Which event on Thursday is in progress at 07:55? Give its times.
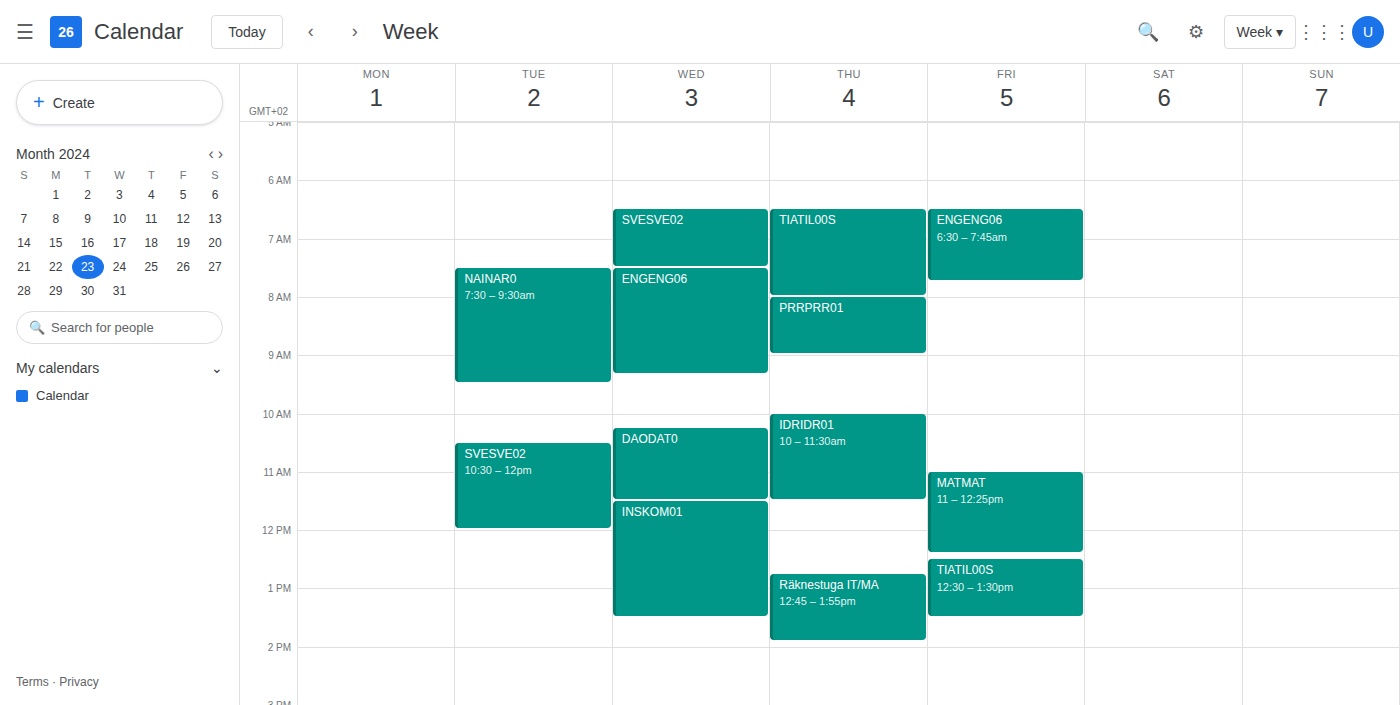
"TIATIL00S", 06:30 to 08:00